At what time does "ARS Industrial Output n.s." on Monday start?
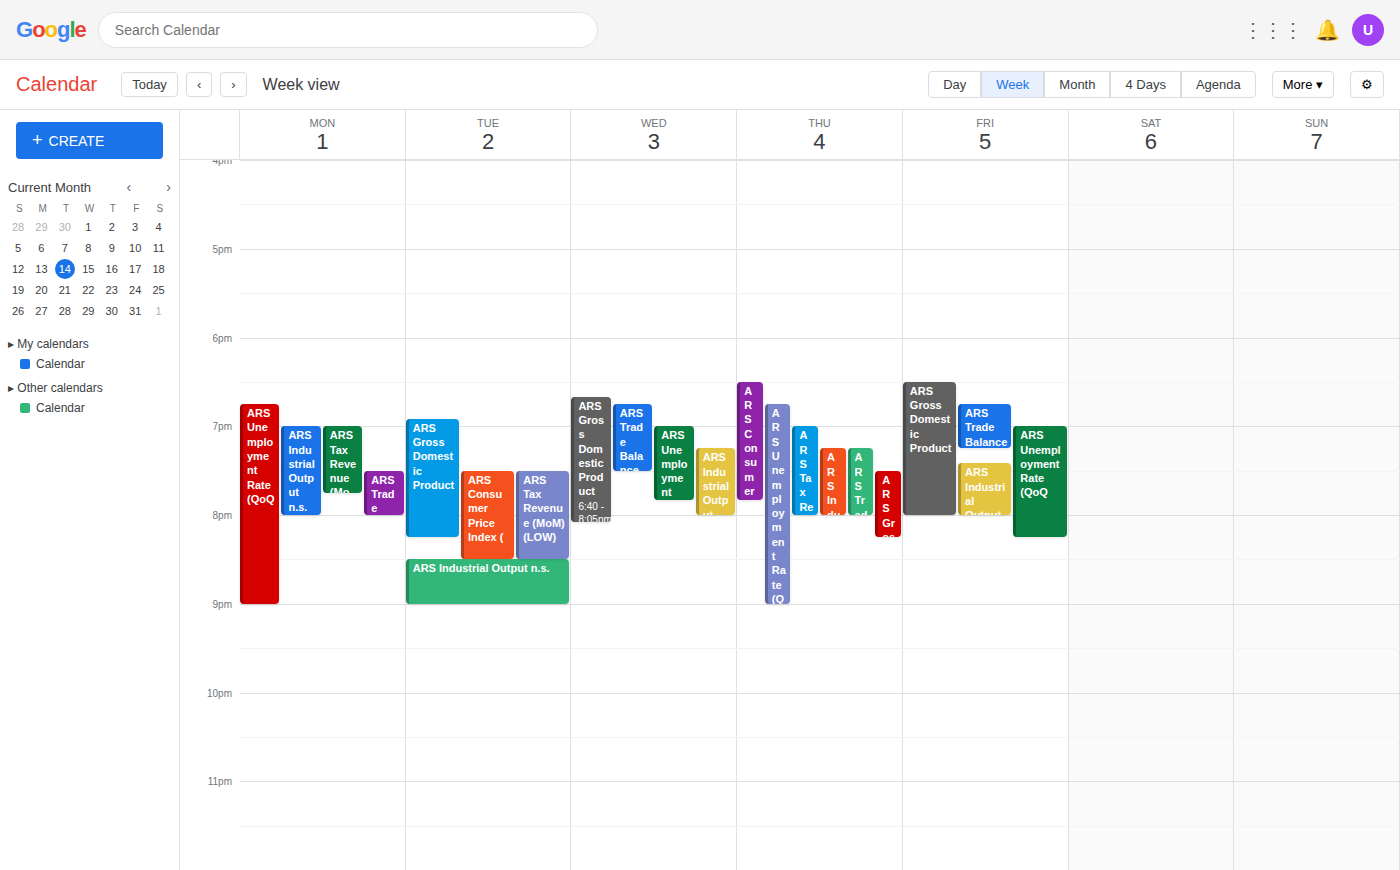
7:00 PM